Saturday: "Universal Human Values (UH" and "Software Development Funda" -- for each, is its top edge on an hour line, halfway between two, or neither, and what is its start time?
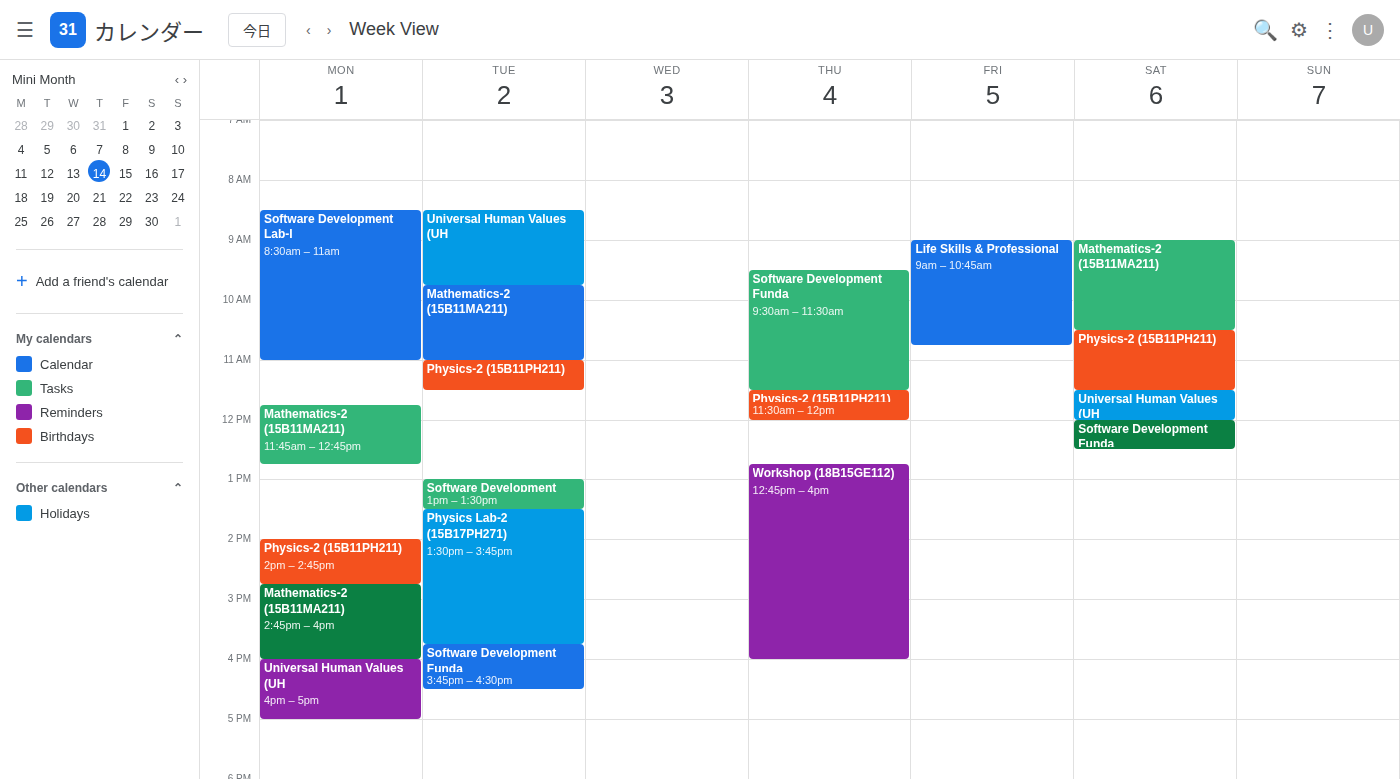
"Universal Human Values (UH": 11:30 AM, halfway between the 11 AM and 12 PM lines. "Software Development Funda": 12:00 PM, exactly on the 12 PM line.